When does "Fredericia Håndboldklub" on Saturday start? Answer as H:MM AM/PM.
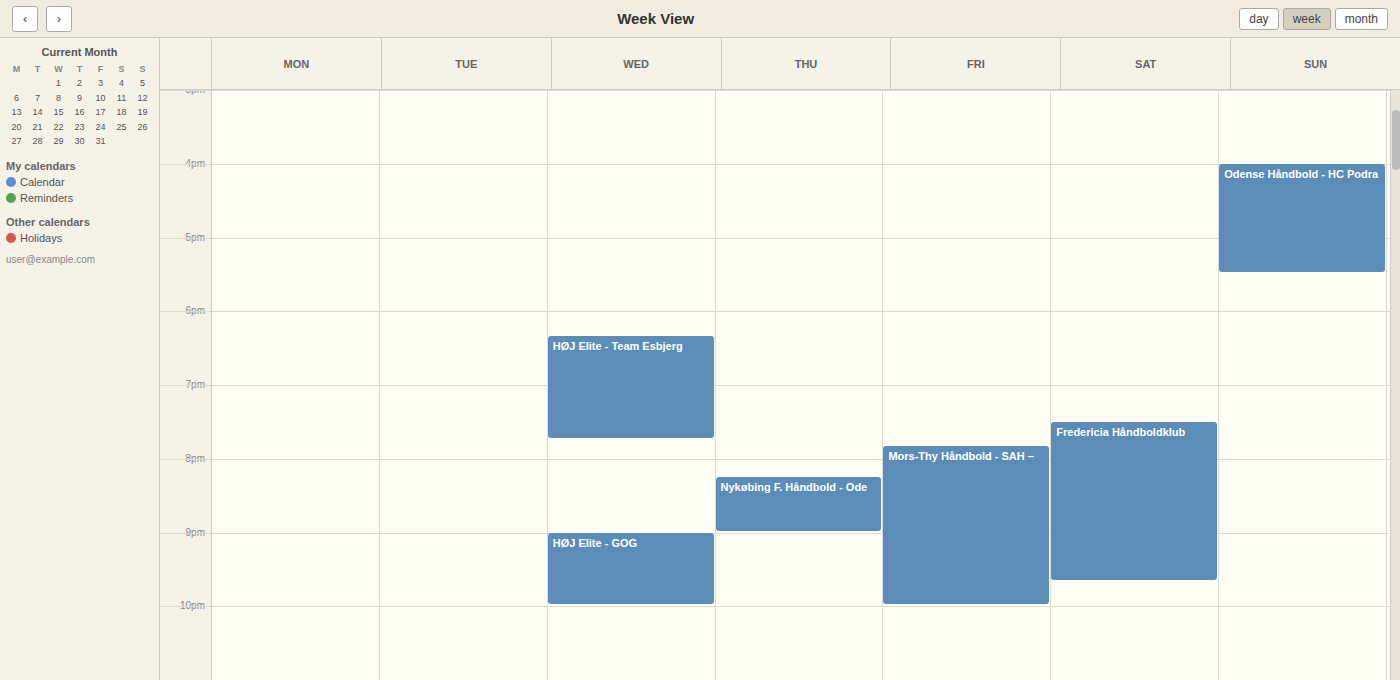
7:30 PM